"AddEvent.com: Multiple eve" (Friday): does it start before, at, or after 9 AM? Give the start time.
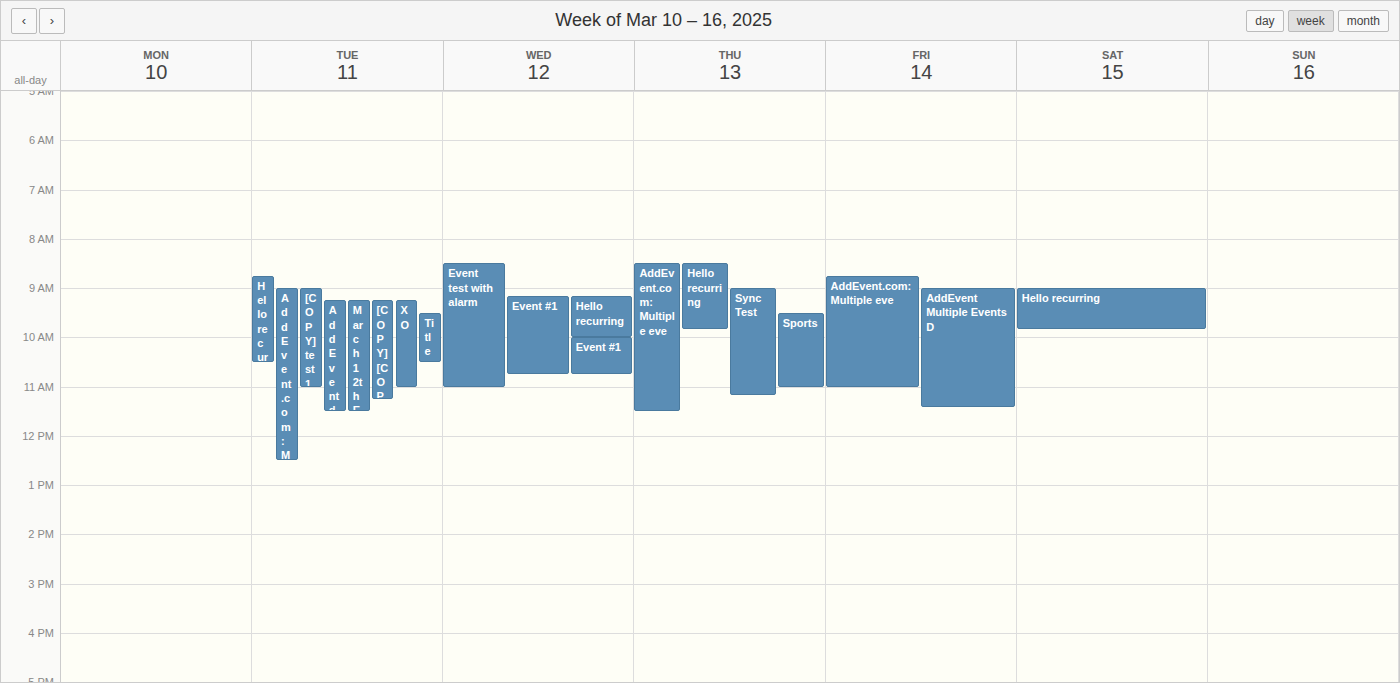
8:45 AM -- before 9 AM, 15 minutes above the 9 AM line.